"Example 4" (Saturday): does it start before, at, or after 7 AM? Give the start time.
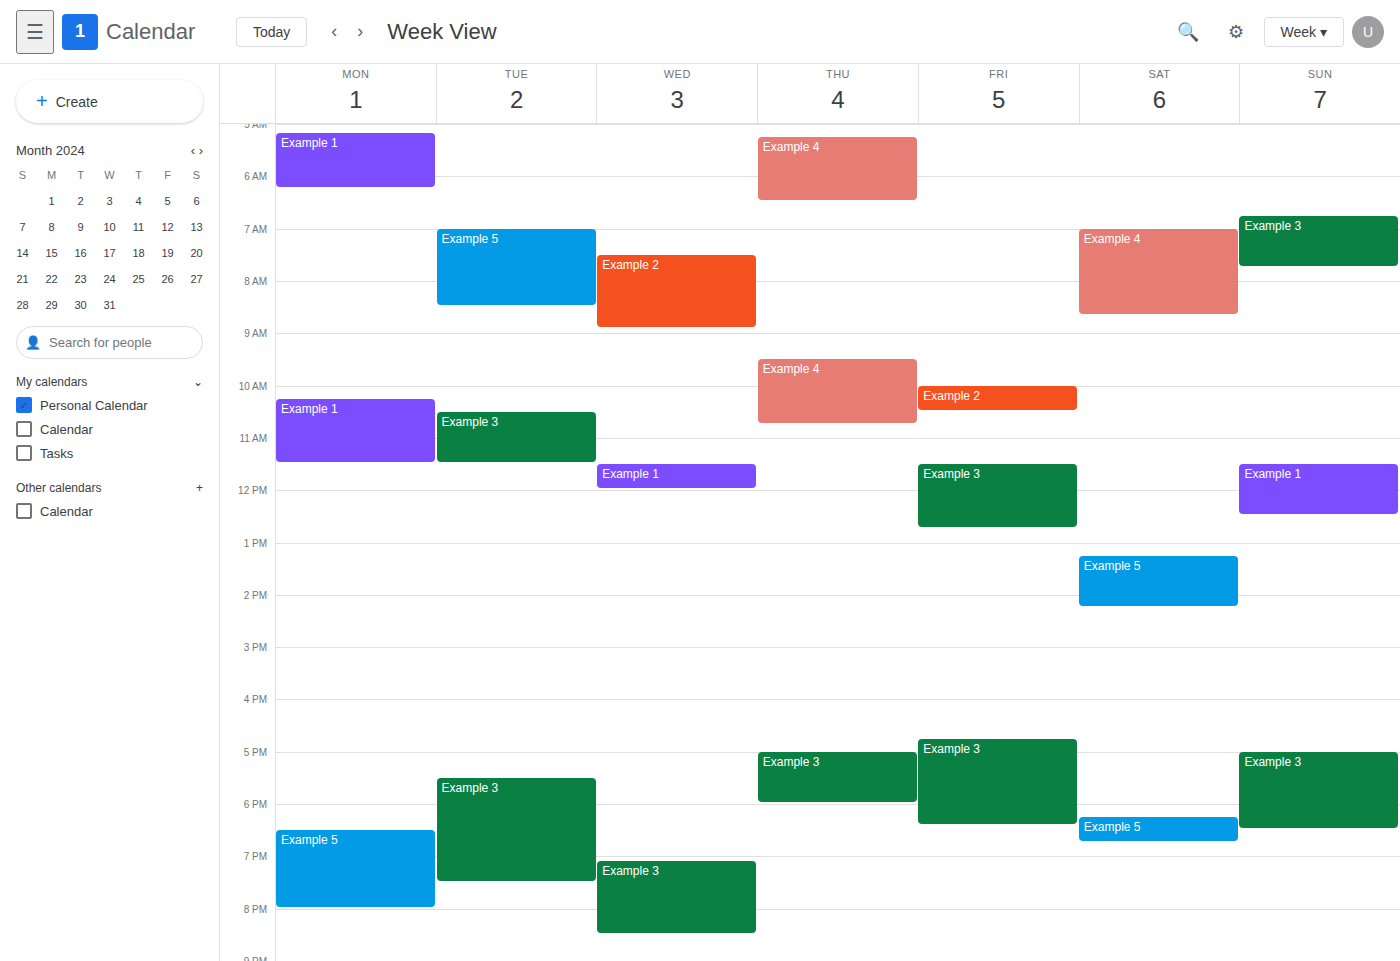
7:00 AM -- exactly at 7 AM, on the 7 AM line.